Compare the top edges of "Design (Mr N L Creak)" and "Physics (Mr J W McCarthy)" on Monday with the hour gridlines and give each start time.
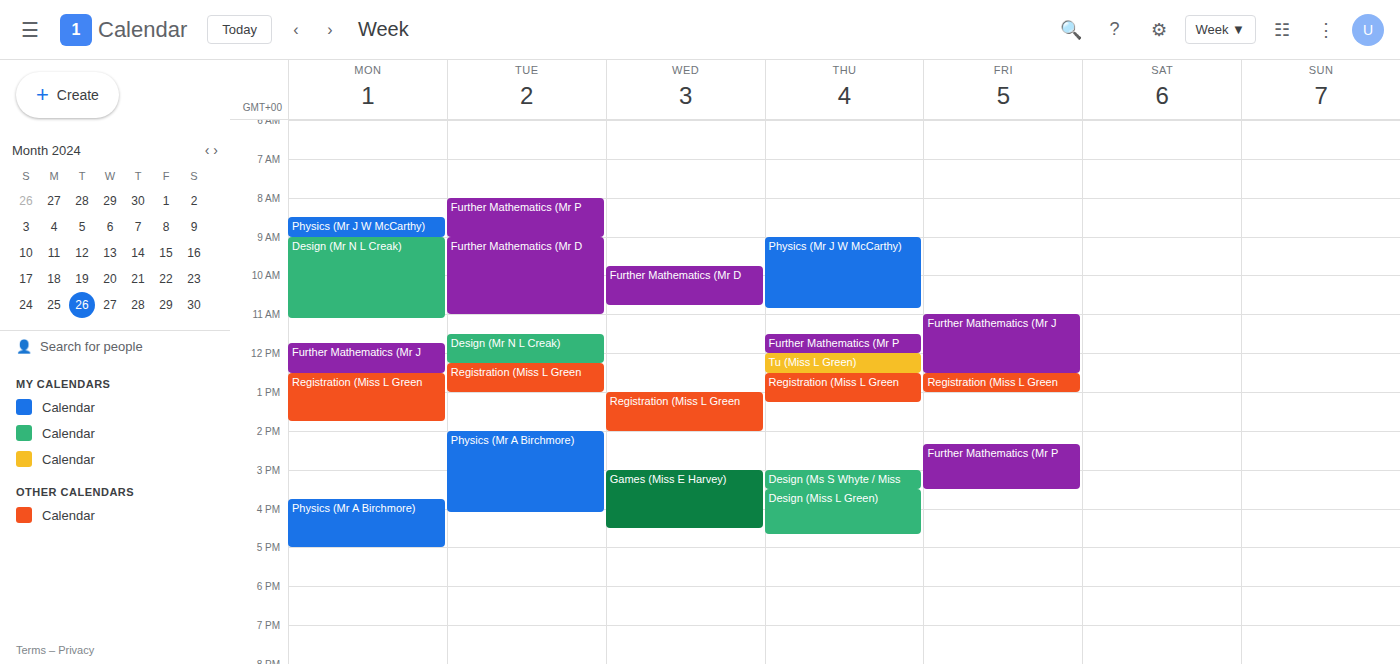
"Design (Mr N L Creak)": 9:00 AM, exactly on the 9 AM line. "Physics (Mr J W McCarthy)": 8:30 AM, halfway between the 8 AM and 9 AM lines.